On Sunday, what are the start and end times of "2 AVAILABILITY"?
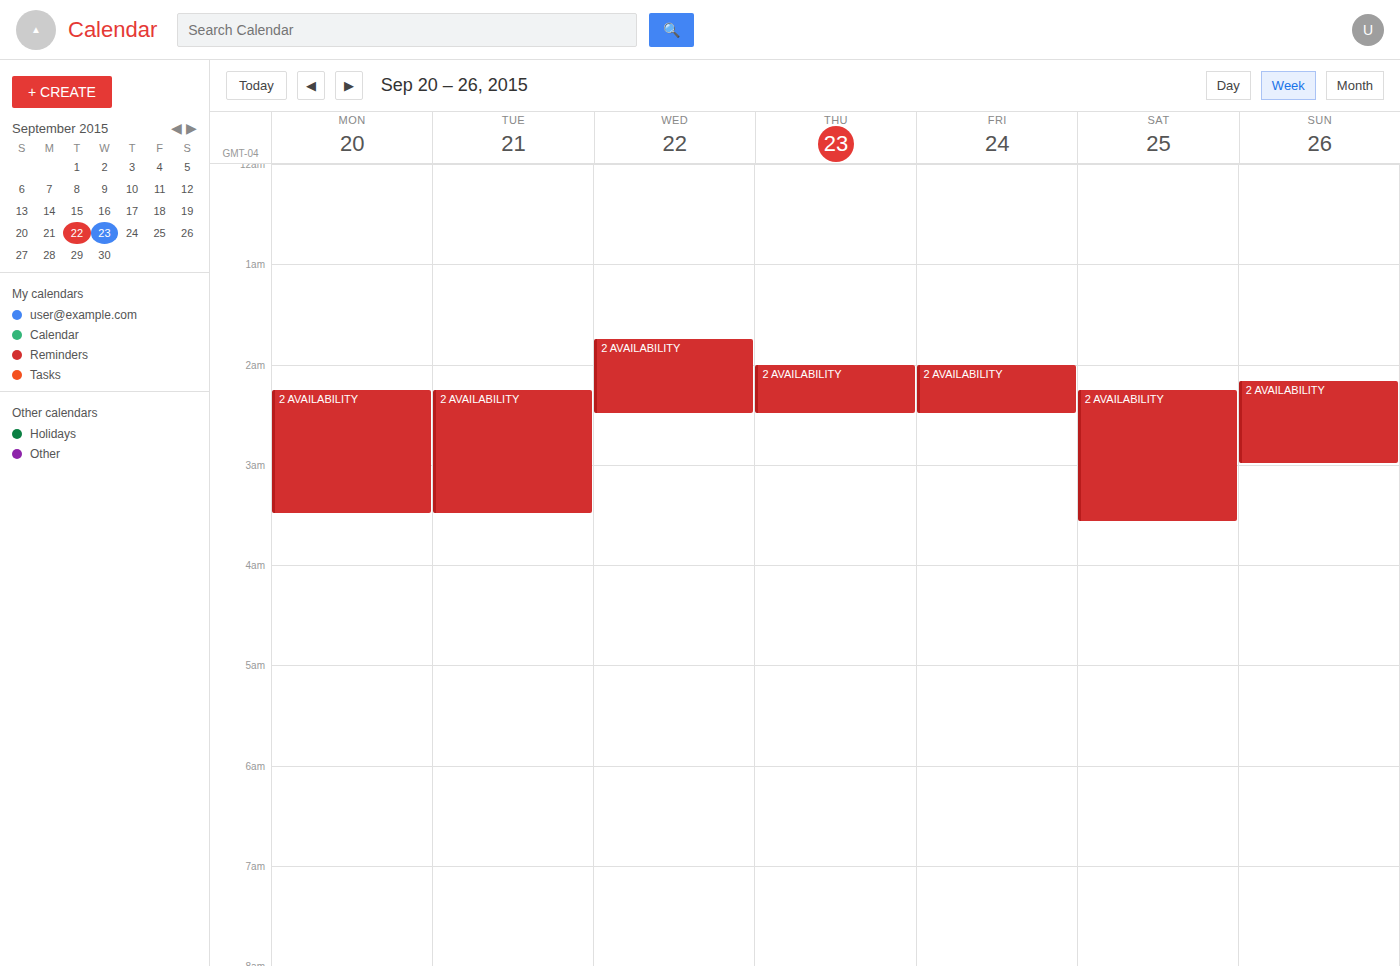
02:10 to 03:00